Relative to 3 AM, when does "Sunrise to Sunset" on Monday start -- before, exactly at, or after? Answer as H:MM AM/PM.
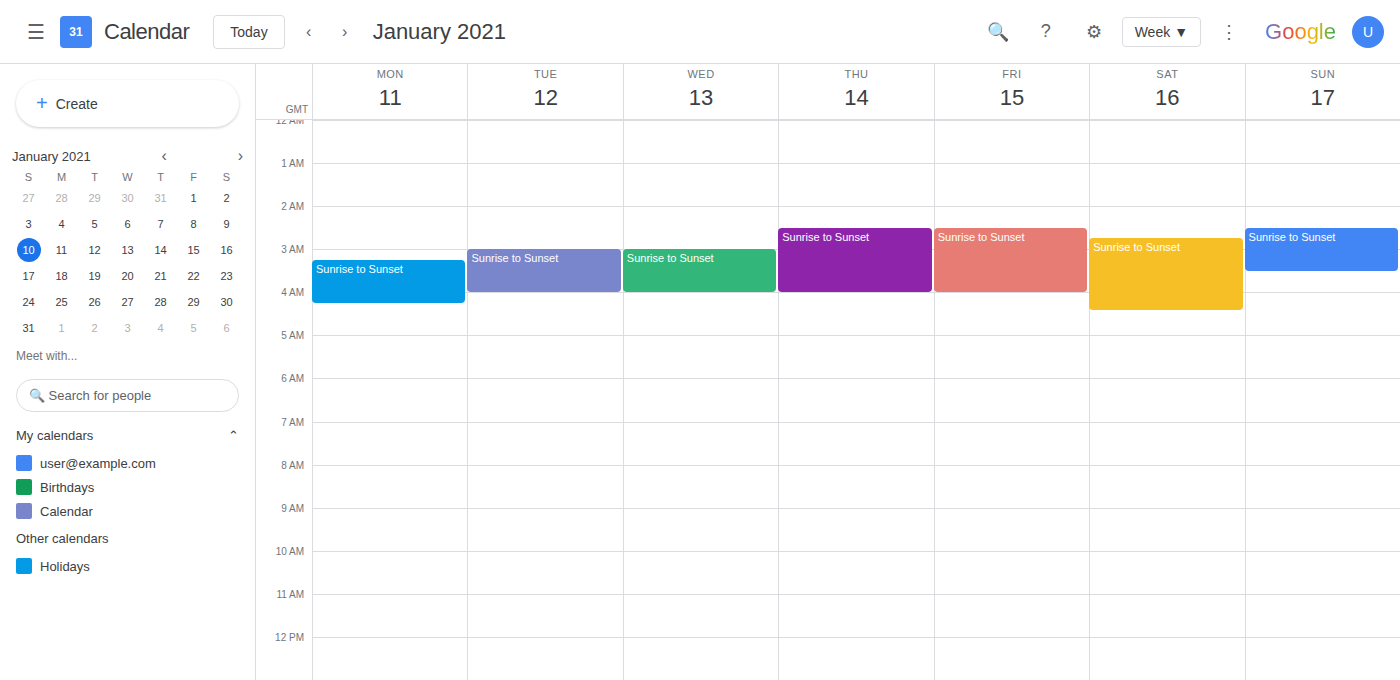
3:15 AM -- after 3 AM, 15 minutes below the 3 AM line.